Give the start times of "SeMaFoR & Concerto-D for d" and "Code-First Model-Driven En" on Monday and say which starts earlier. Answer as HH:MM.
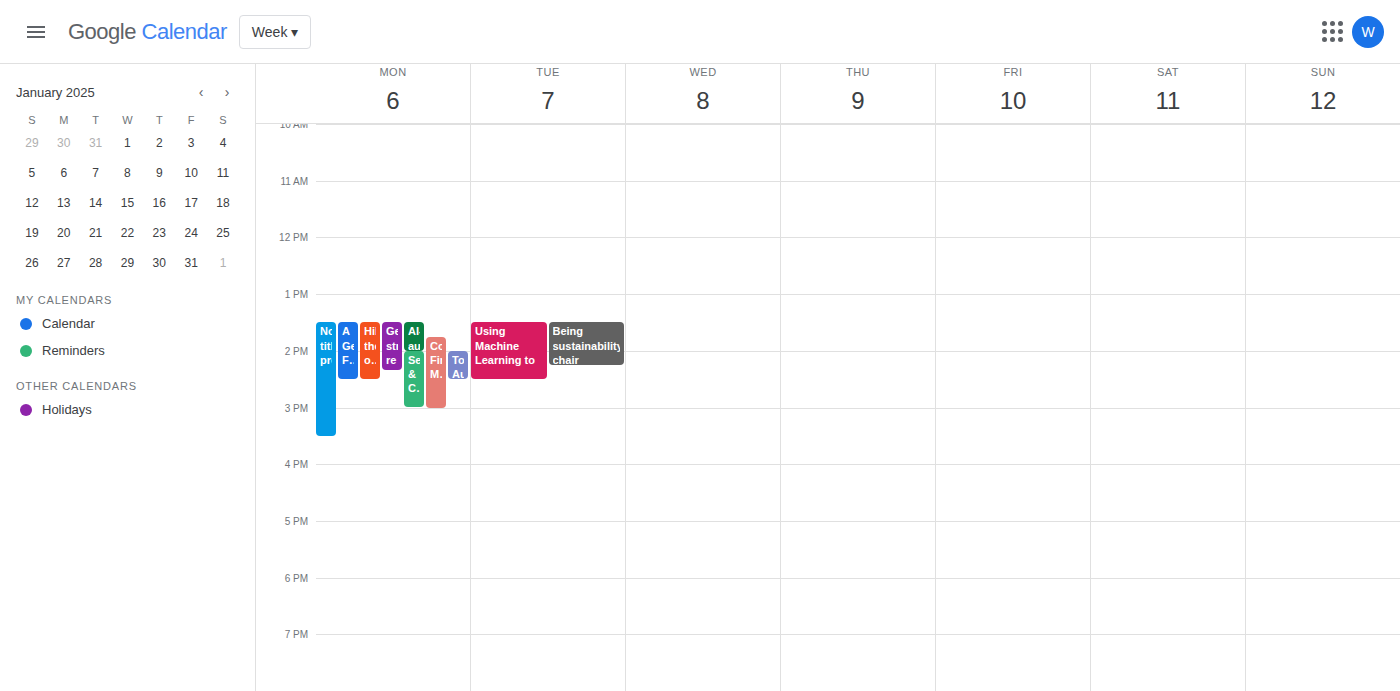
"Code-First Model-Driven En" 13:45; "SeMaFoR & Concerto-D for d" 14:00.